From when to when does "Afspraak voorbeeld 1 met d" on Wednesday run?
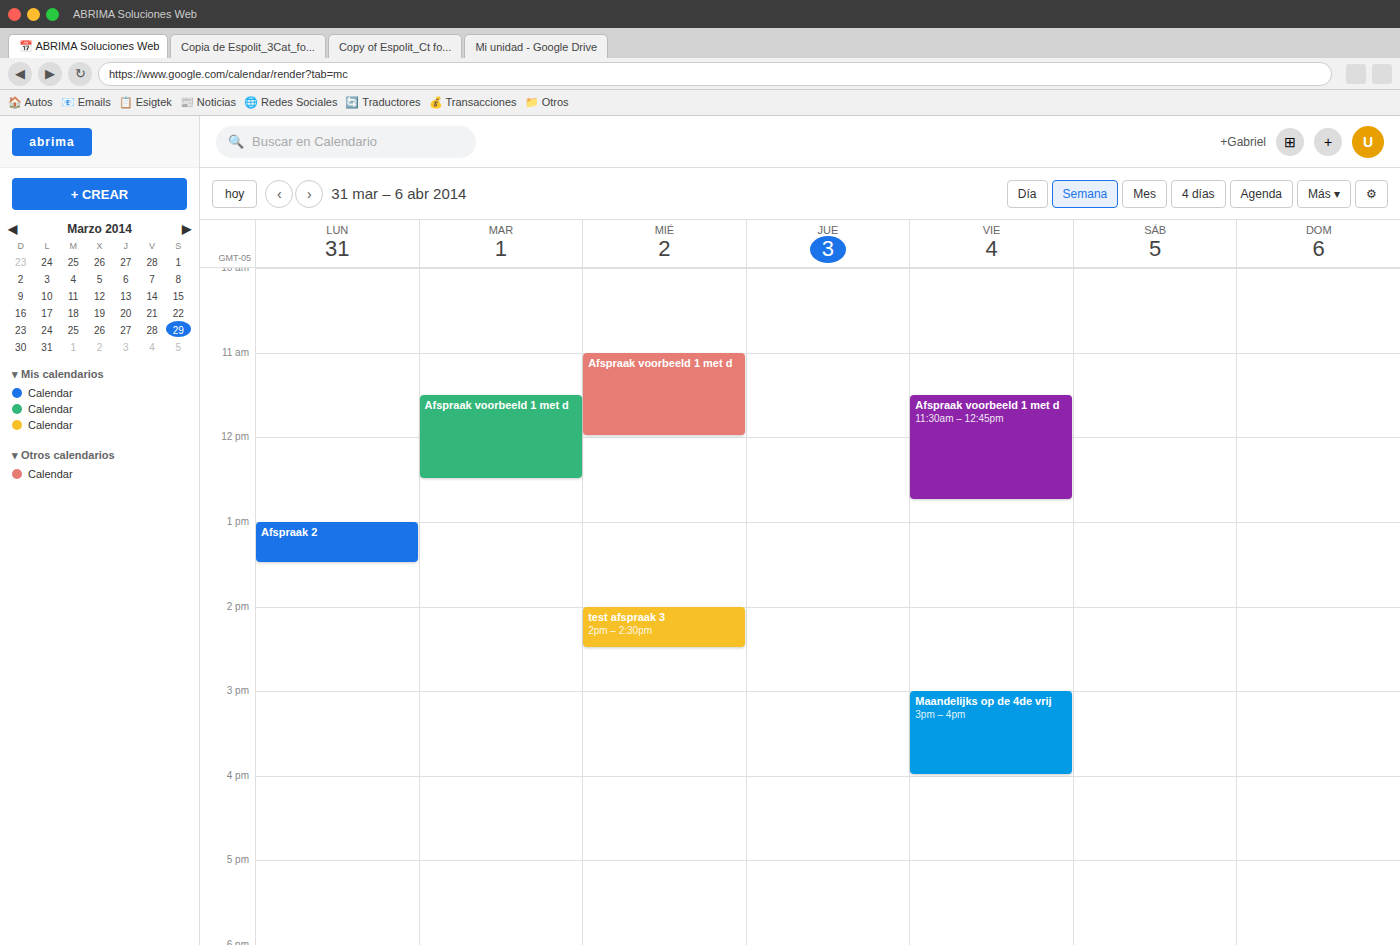
11:00 AM to 12:00 PM